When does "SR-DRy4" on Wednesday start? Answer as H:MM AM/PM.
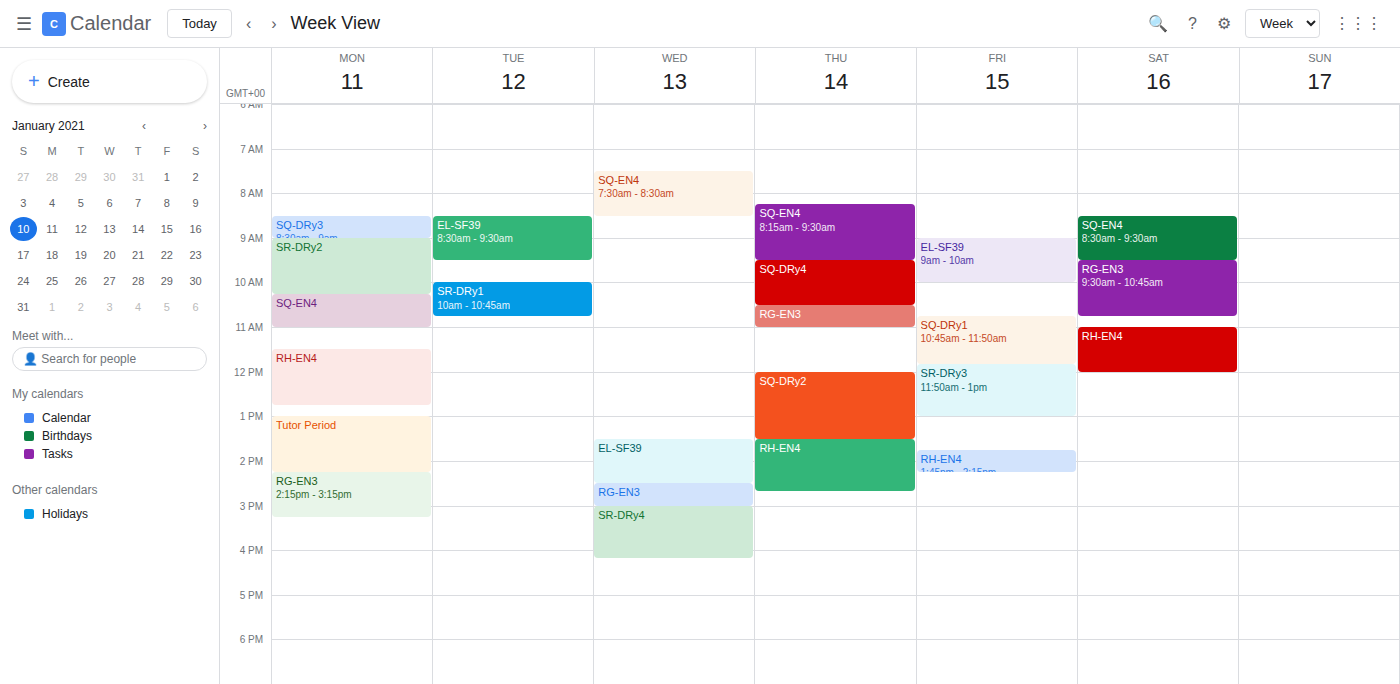
3:00 PM